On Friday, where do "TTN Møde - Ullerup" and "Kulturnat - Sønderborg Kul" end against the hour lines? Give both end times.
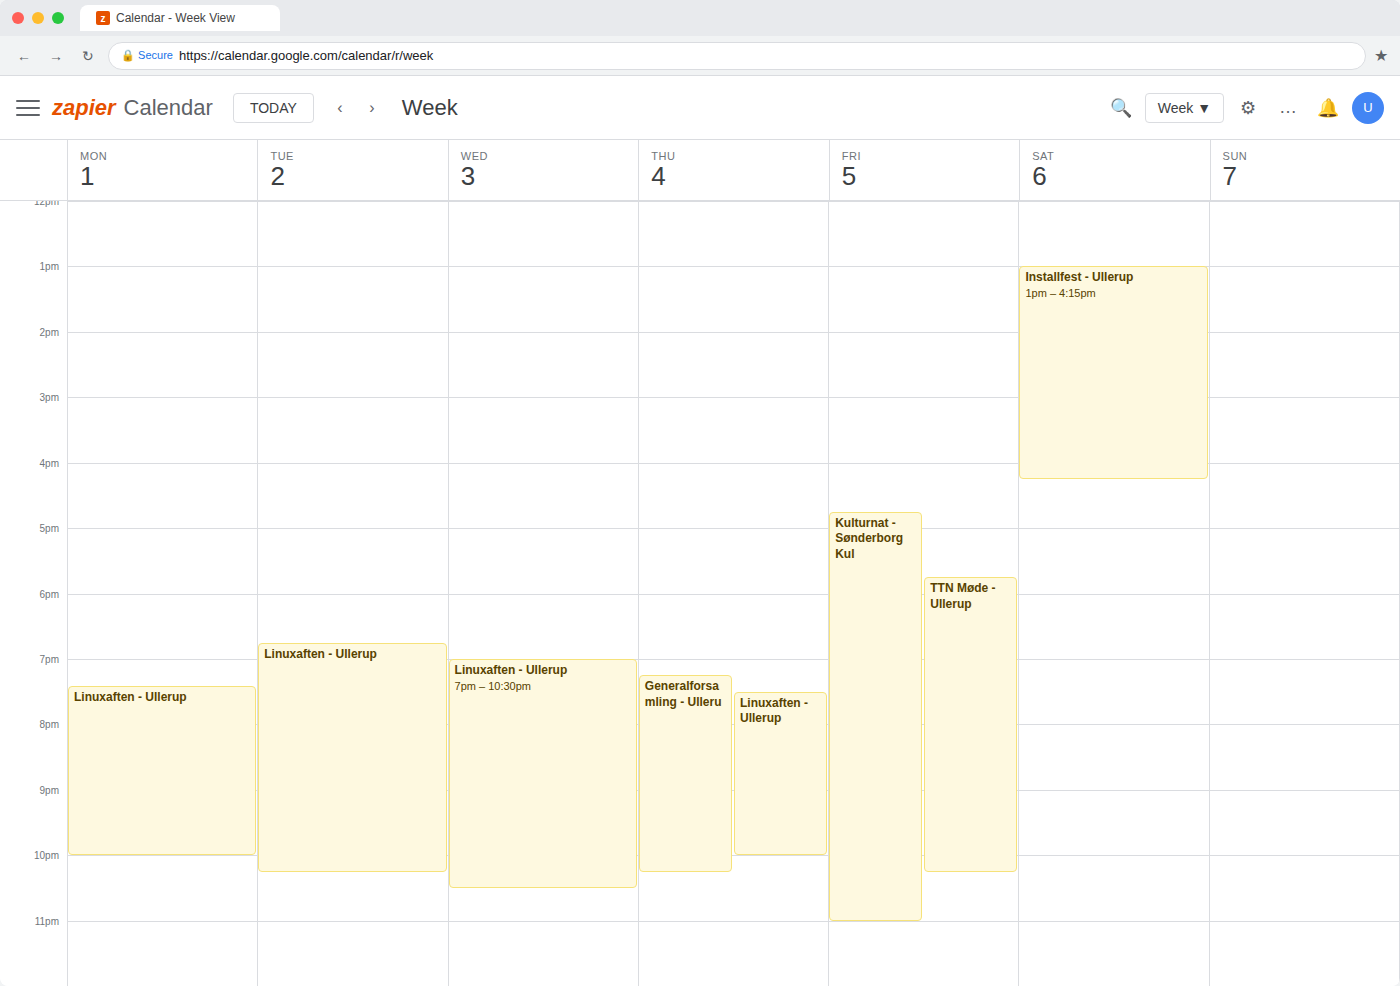
"TTN Møde - Ullerup": 10:15 PM, neither: a quarter of the way from the 10 PM line to the 11 PM line. "Kulturnat - Sønderborg Kul": 11:00 PM, exactly on the 11 PM line.